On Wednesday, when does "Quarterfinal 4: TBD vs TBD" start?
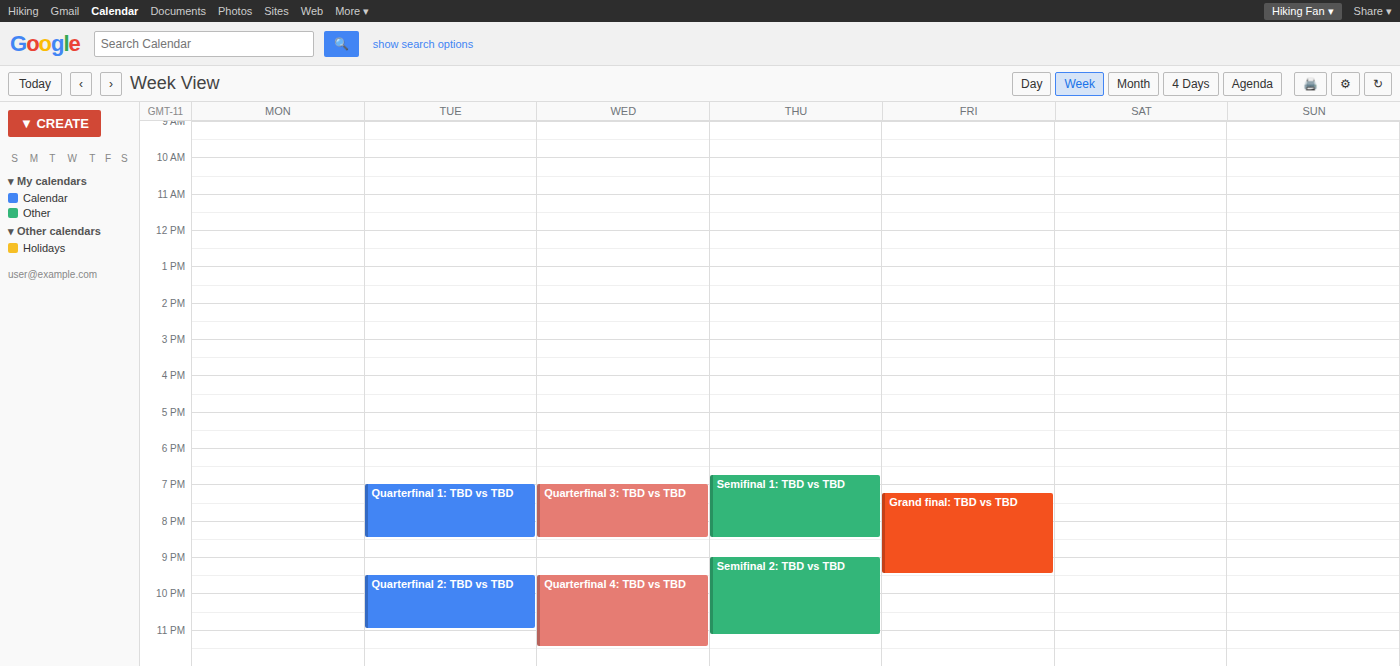
9:30 PM